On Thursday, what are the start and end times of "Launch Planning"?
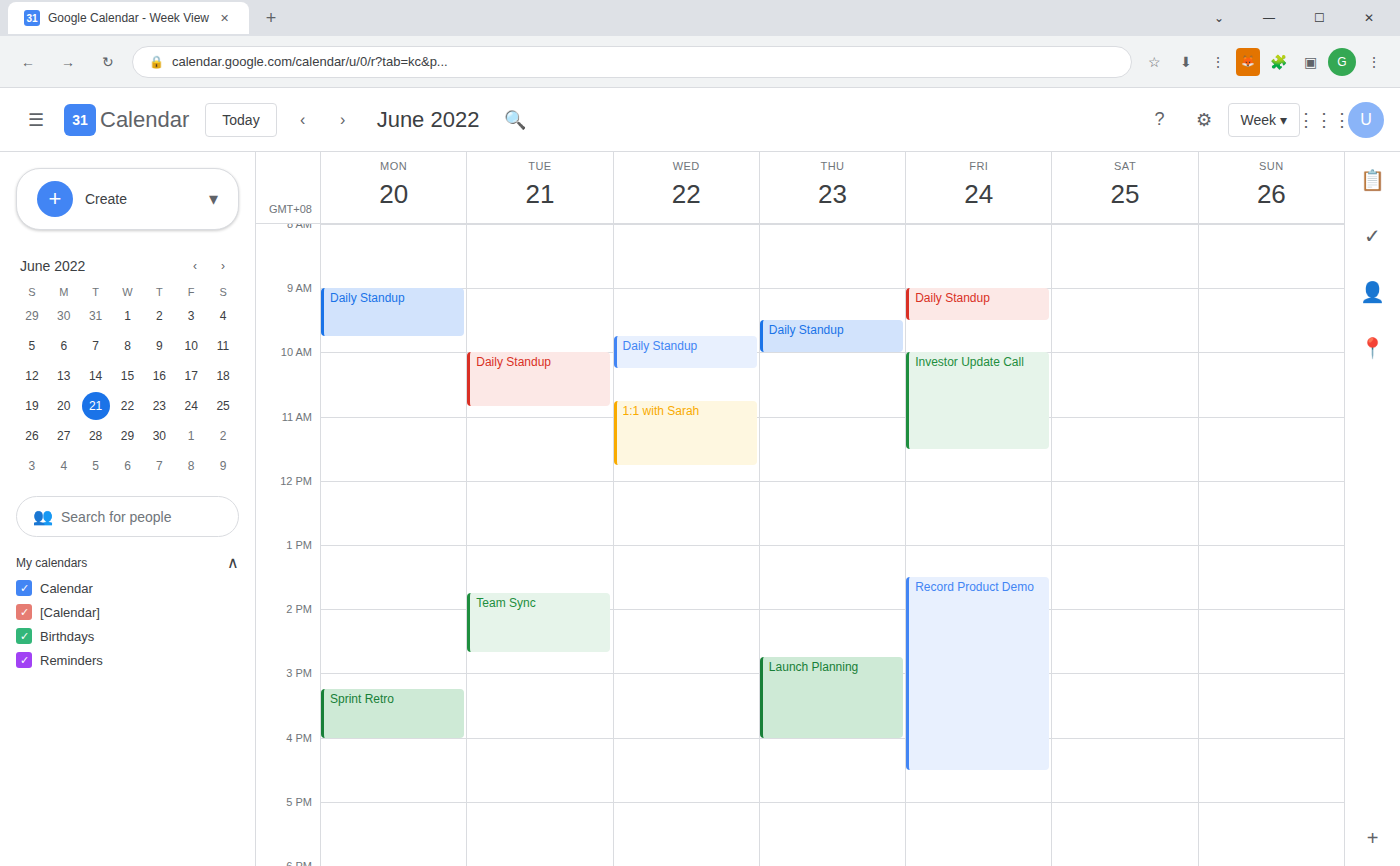
2:45 PM to 4:00 PM